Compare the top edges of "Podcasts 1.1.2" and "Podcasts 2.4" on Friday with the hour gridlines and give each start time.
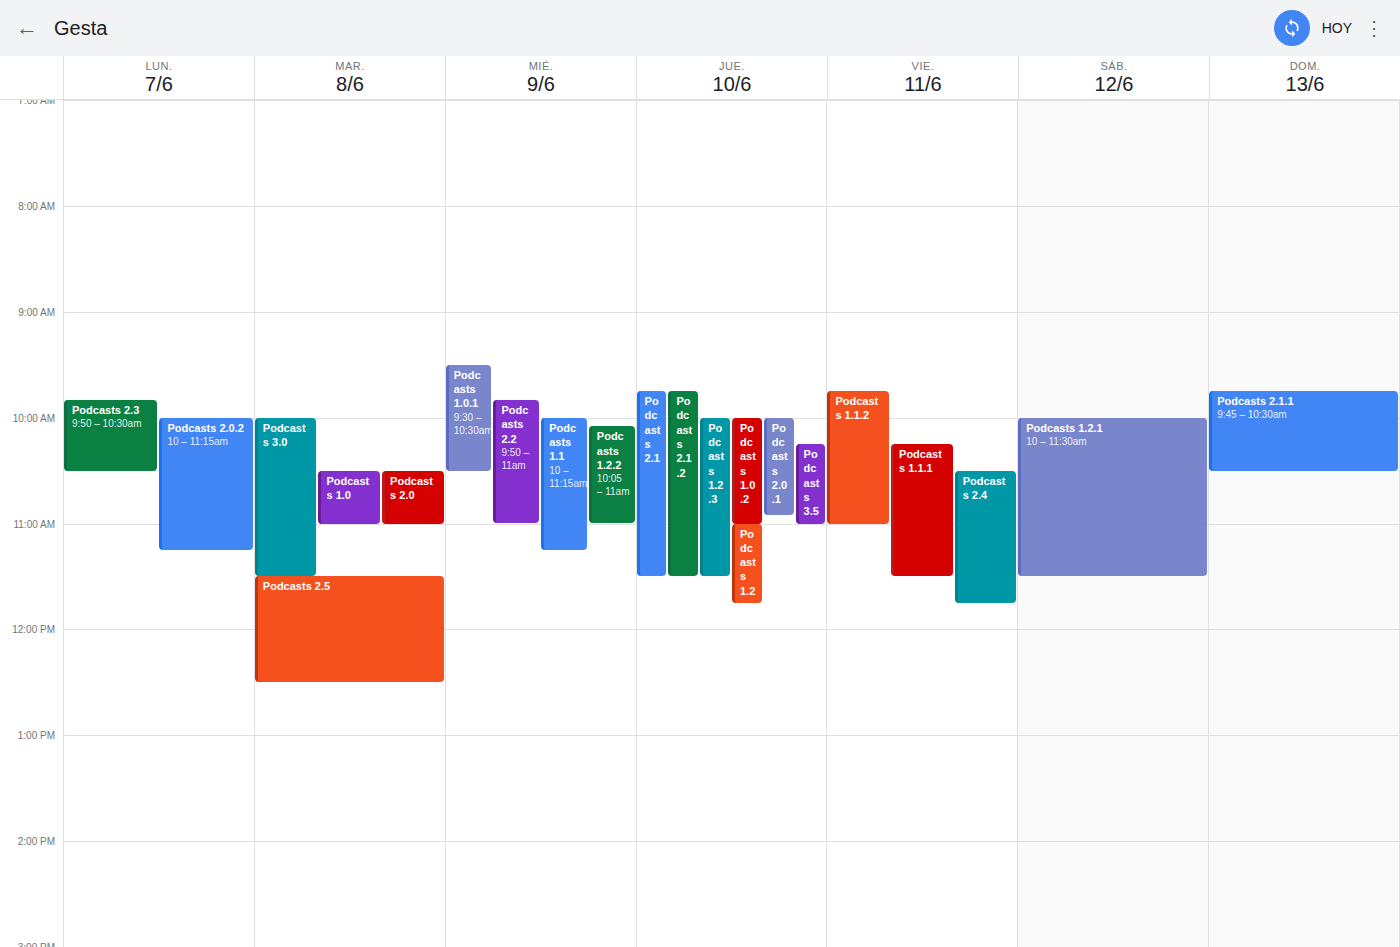
"Podcasts 1.1.2": 9:45 AM, neither: three quarters of the way from the 9 AM line to the 10 AM line. "Podcasts 2.4": 10:30 AM, halfway between the 10 AM and 11 AM lines.